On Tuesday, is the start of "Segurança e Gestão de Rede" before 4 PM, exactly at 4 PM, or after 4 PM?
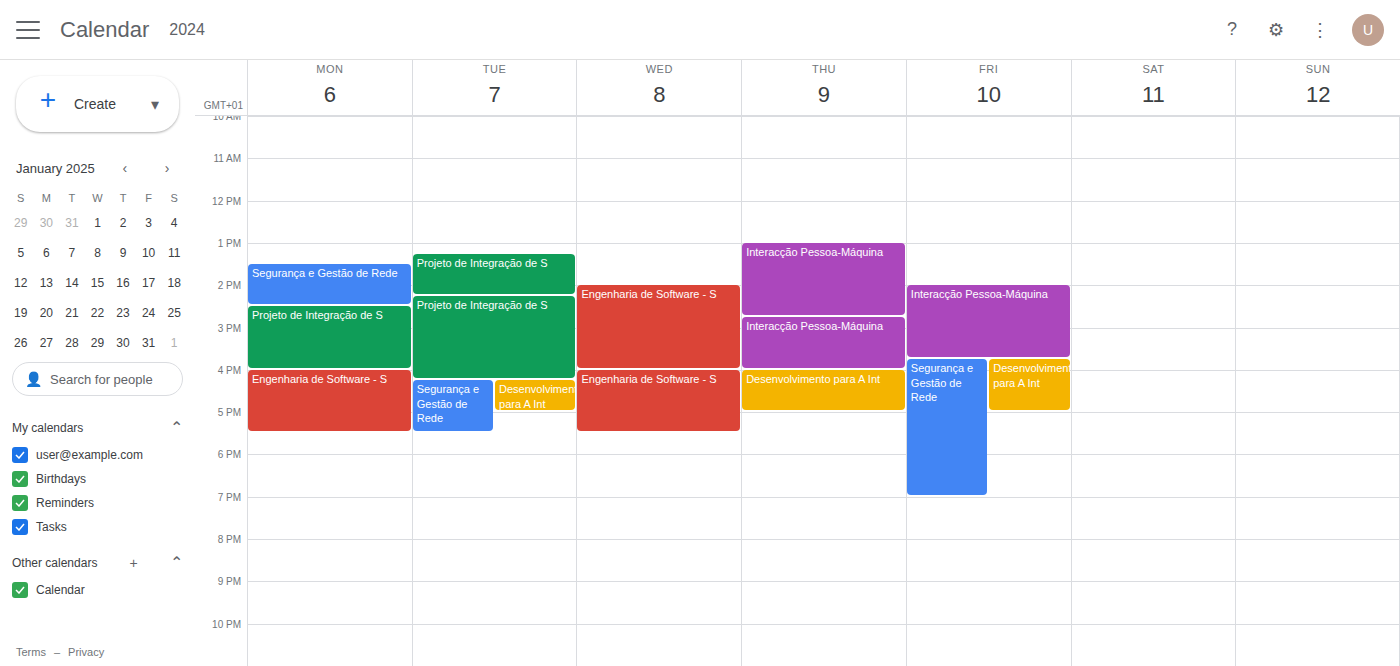
4:15 PM -- after 4 PM, 15 minutes below the 4 PM line.